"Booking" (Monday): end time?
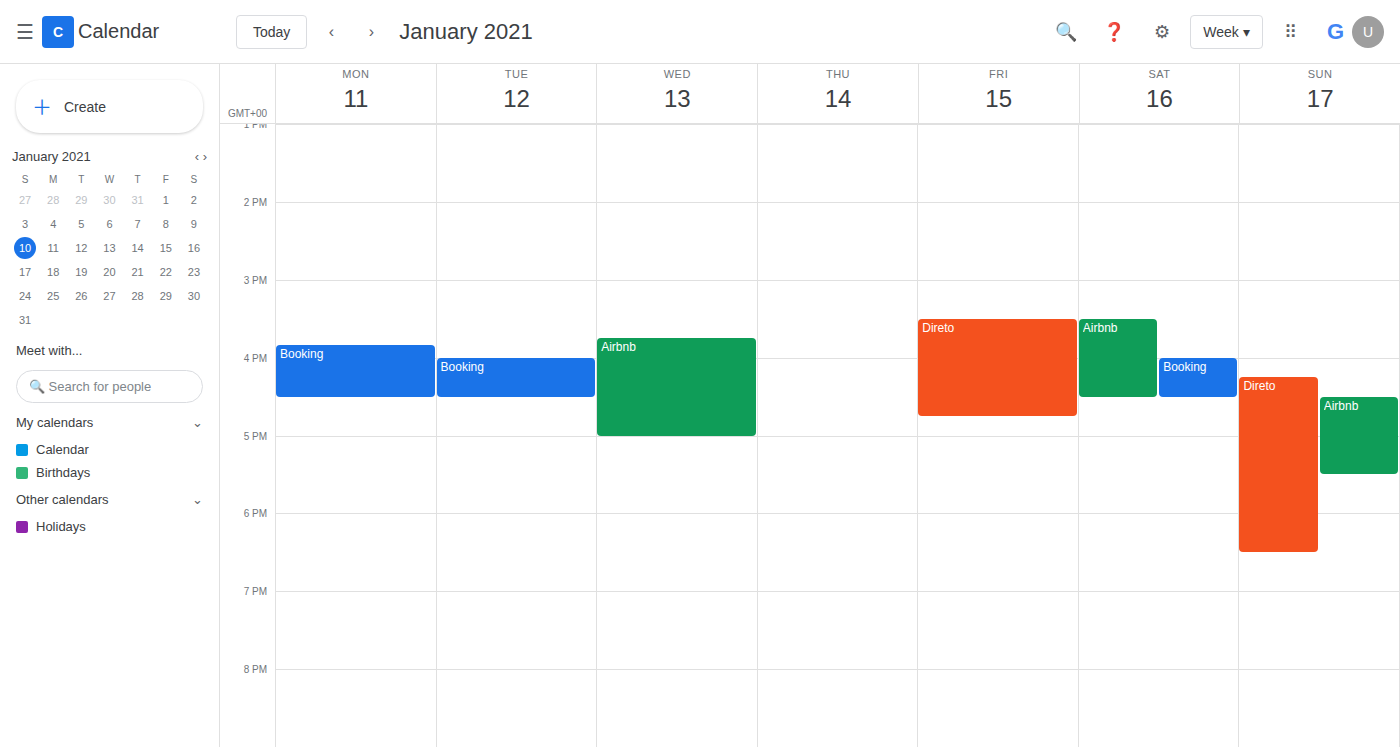
4:30 PM